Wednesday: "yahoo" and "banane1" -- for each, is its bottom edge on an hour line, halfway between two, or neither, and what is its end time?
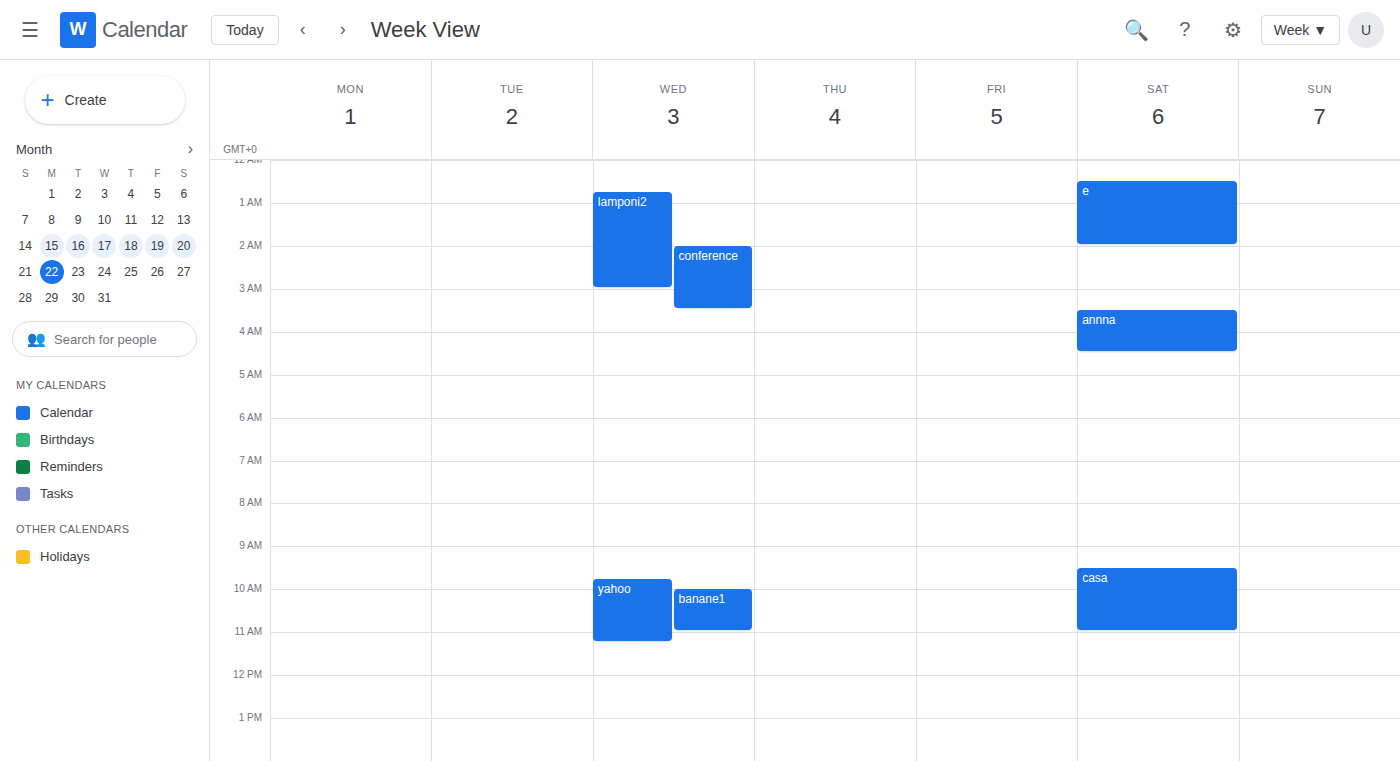
"yahoo": 11:15, neither: a quarter of the way from the 11:00 line to the 12:00 line. "banane1": 11:00, exactly on the 11:00 line.